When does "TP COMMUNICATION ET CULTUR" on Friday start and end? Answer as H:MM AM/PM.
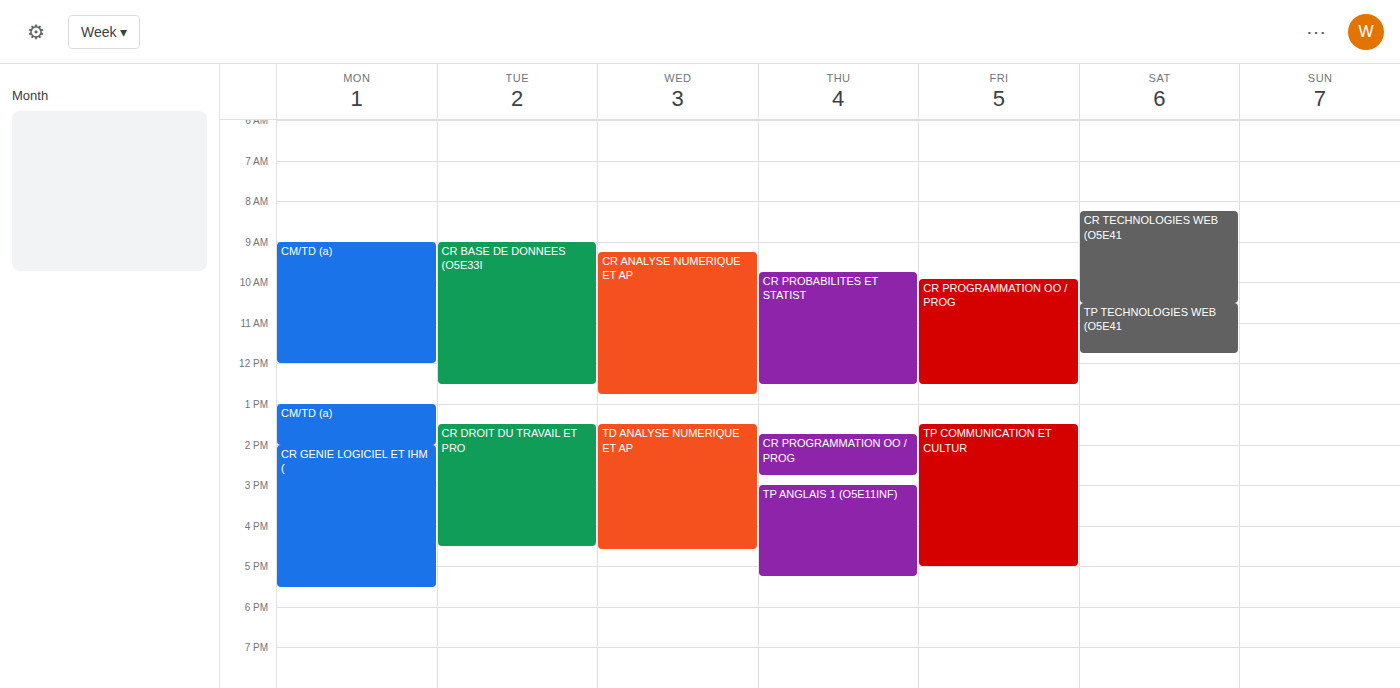
1:30 PM to 5:00 PM